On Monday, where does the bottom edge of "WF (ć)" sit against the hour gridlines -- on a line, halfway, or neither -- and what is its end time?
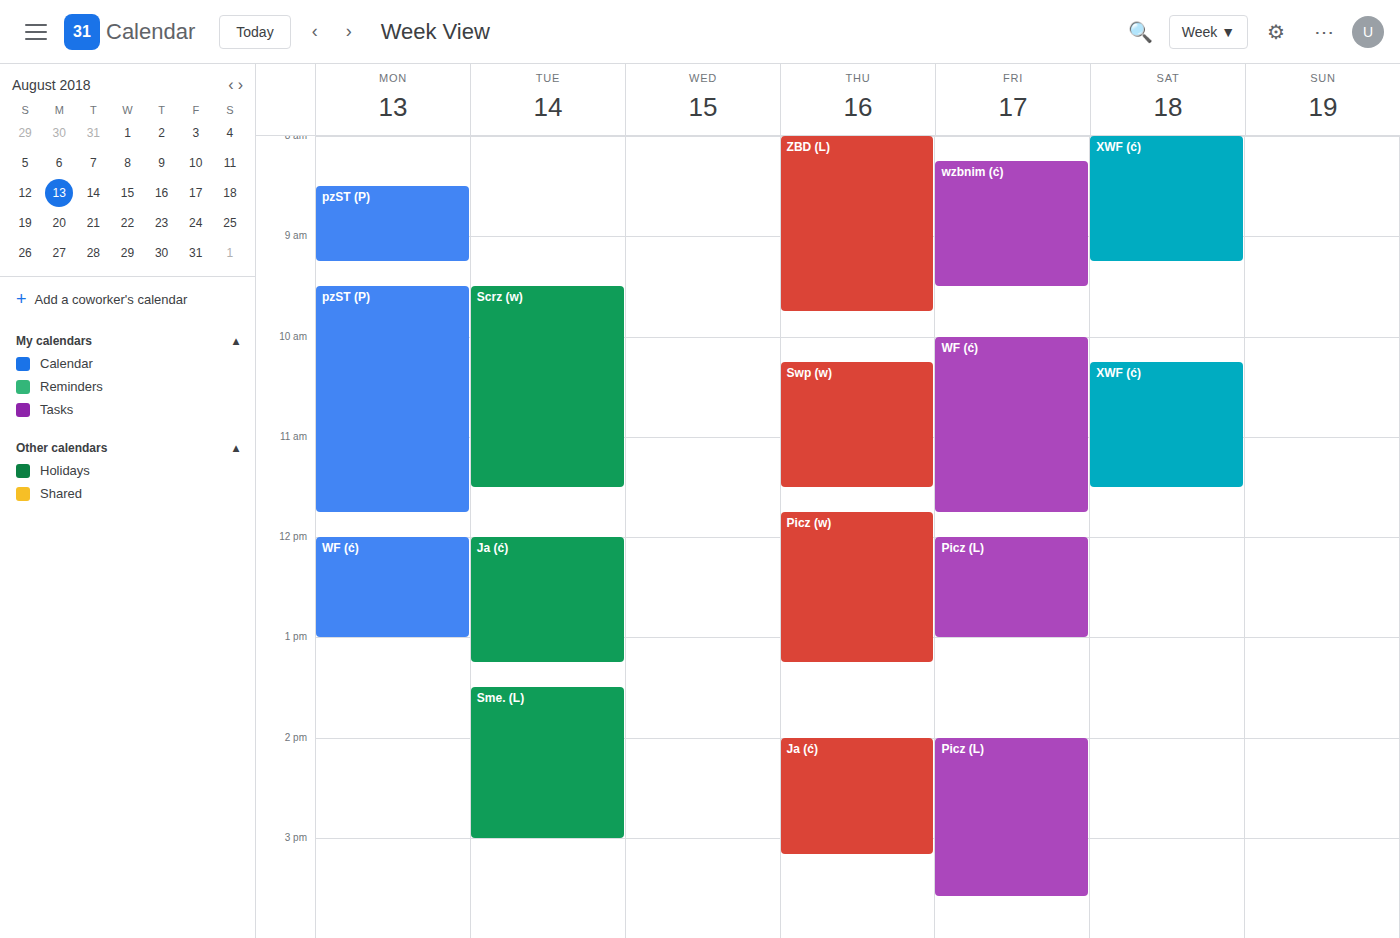
1:00 PM -- exactly on the 1 PM line.